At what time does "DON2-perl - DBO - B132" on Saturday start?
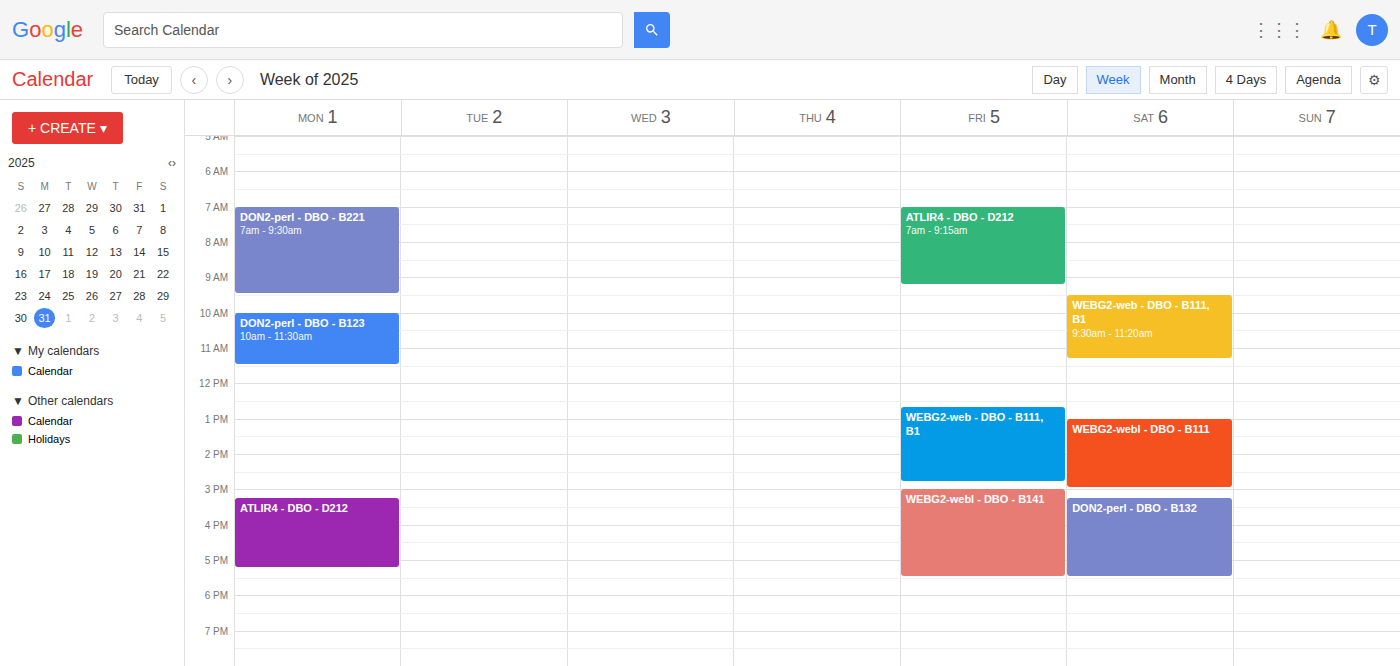
3:15 PM